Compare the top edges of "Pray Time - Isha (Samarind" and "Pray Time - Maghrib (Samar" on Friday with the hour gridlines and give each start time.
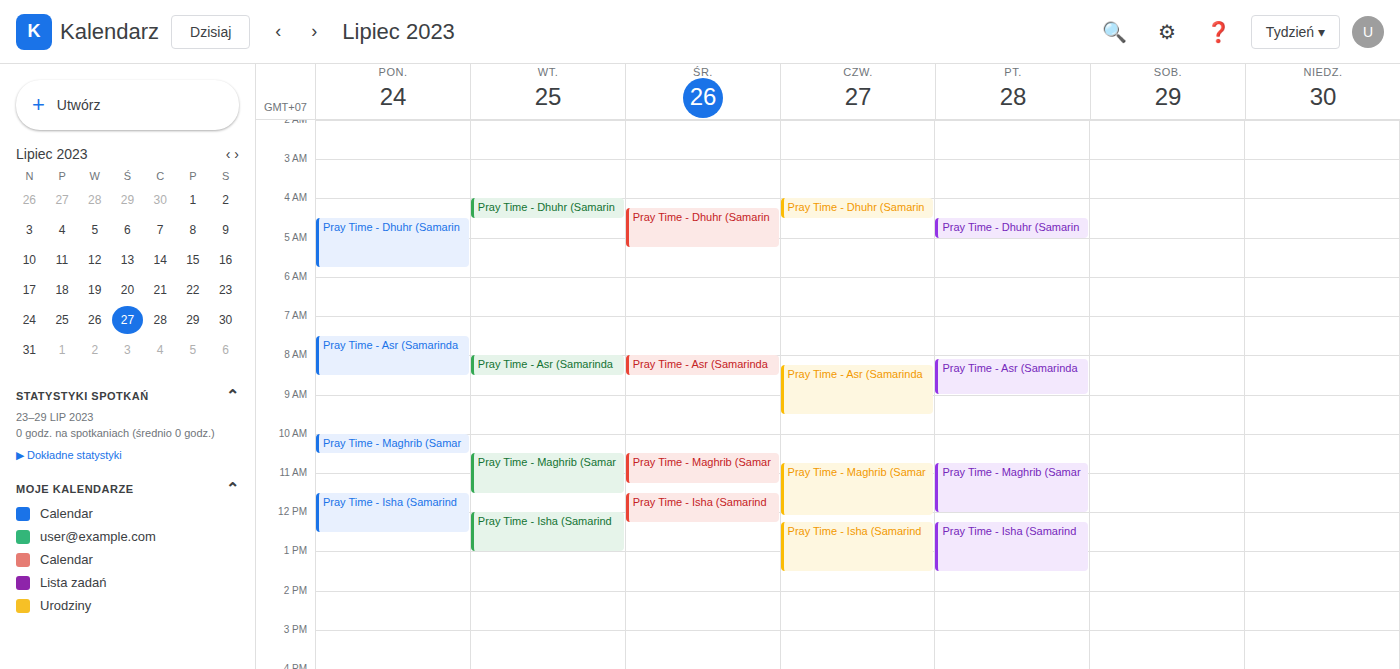
"Pray Time - Isha (Samarind": 12:15 PM, neither: a quarter of the way from the 12 PM line to the 1 PM line. "Pray Time - Maghrib (Samar": 10:45 AM, neither: three quarters of the way from the 10 AM line to the 11 AM line.